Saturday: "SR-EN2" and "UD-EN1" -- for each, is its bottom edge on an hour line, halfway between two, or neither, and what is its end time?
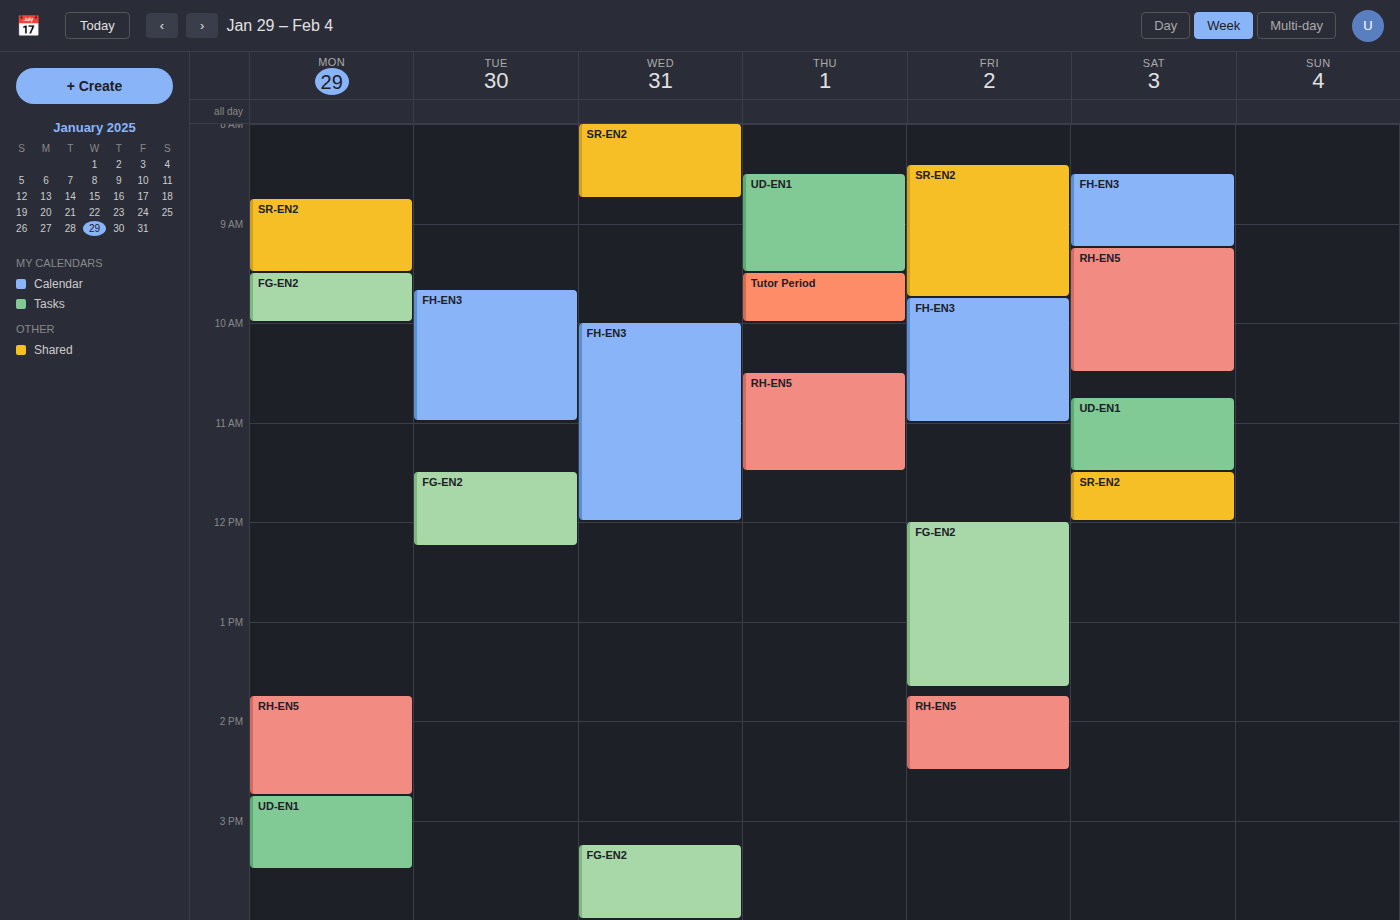
"SR-EN2": 12:00 PM, exactly on the 12 PM line. "UD-EN1": 11:30 AM, halfway between the 11 AM and 12 PM lines.